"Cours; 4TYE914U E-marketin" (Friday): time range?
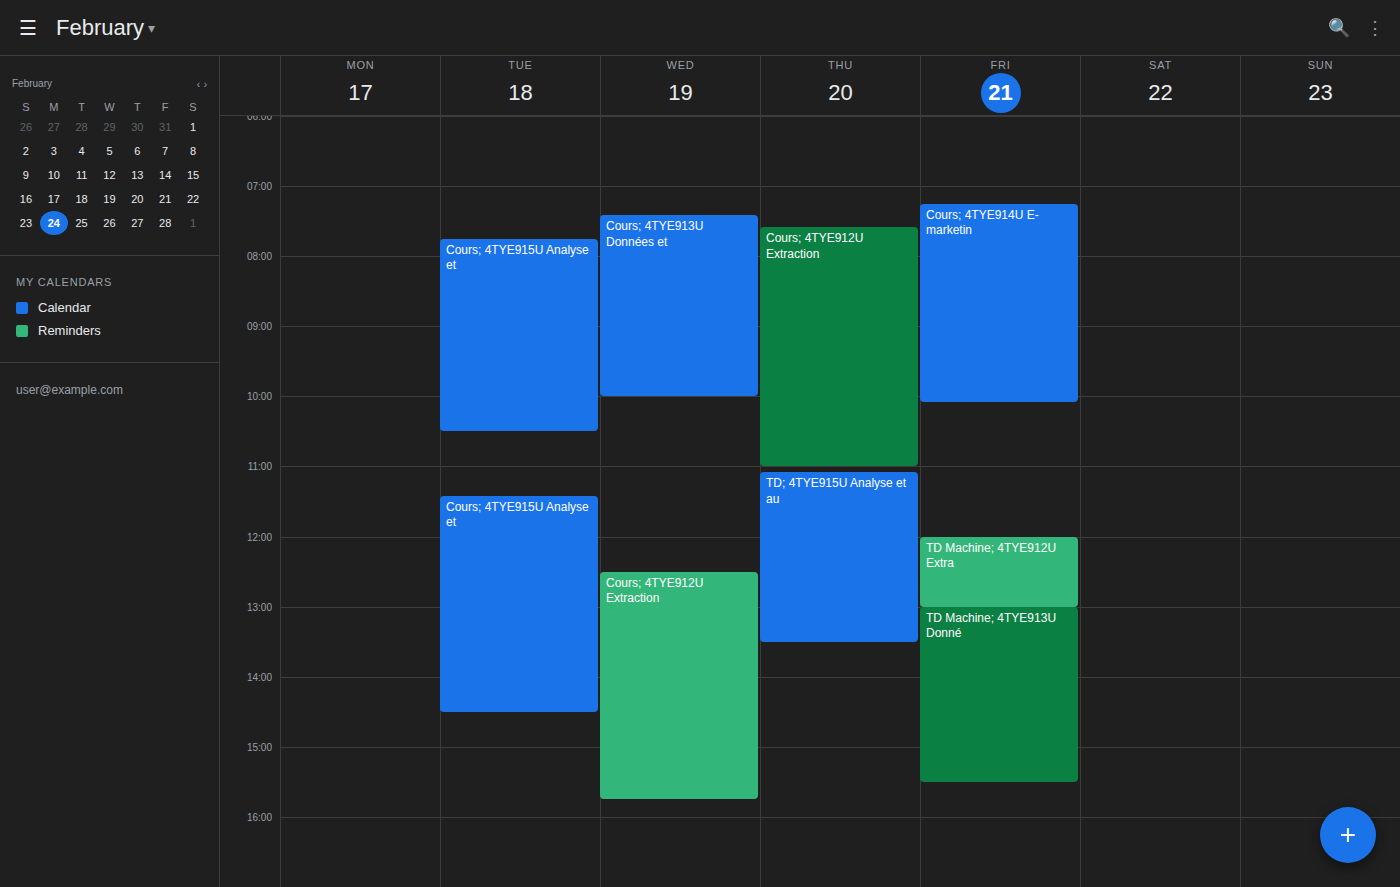
07:15 to 10:05